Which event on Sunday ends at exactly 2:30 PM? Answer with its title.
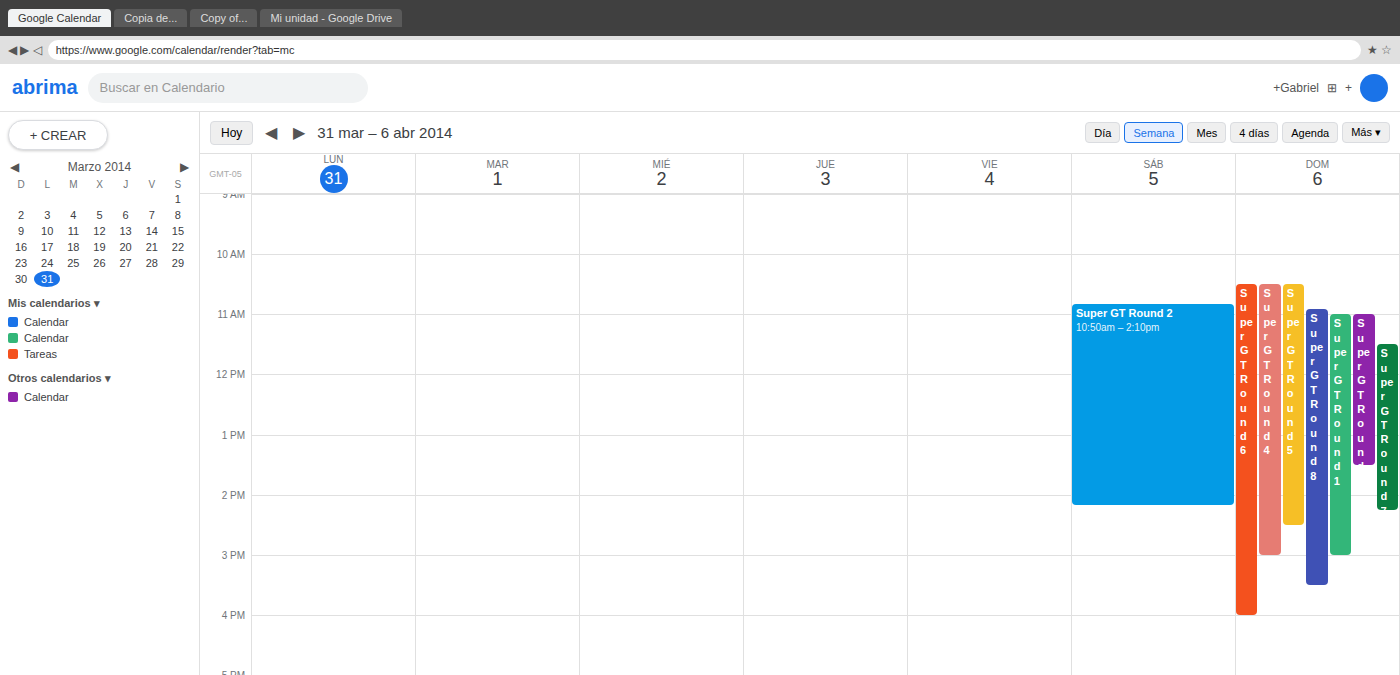
"Super GT Round 5"